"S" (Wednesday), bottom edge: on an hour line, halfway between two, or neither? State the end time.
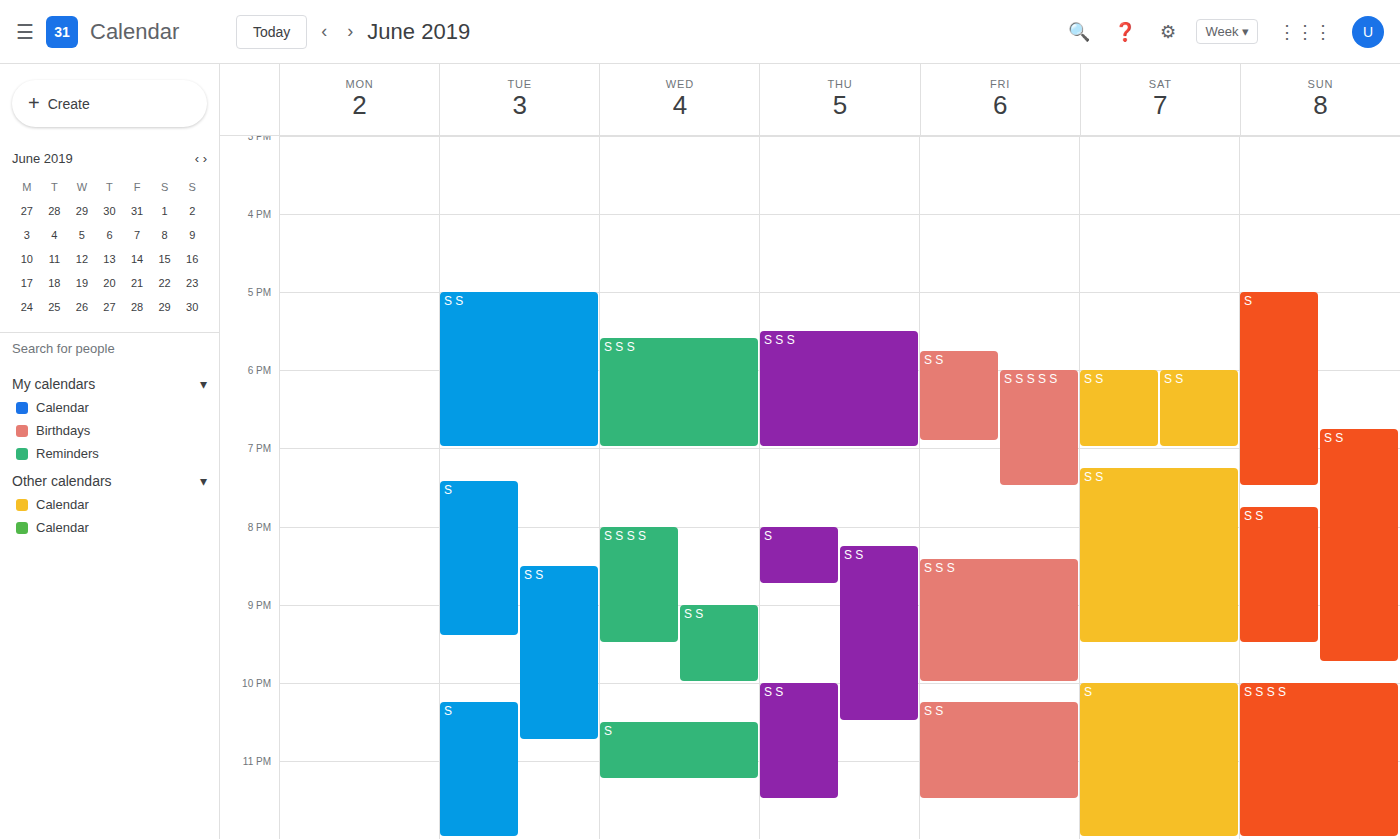
11:15 PM -- neither: a quarter of the way from the 11 PM line to the 12 AM line.